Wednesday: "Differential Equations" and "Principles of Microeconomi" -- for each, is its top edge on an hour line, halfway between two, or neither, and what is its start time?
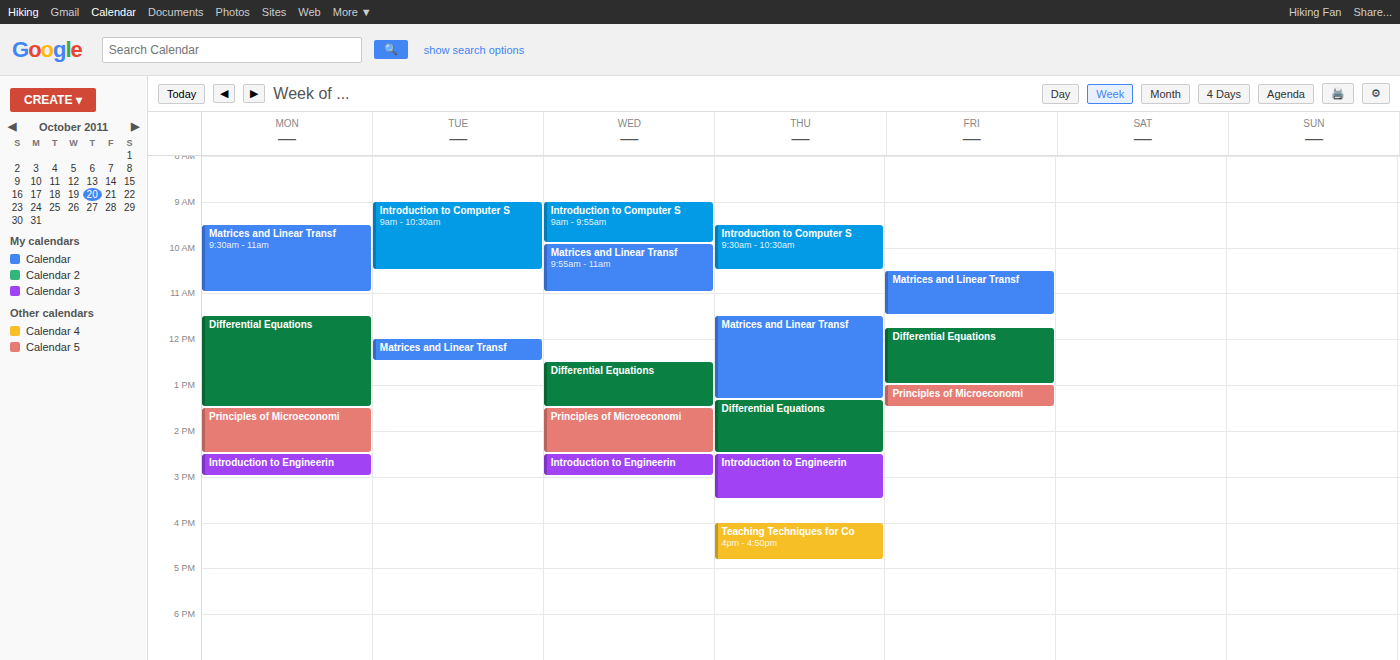
"Differential Equations": 12:30, halfway between the 12:00 and 13:00 lines. "Principles of Microeconomi": 13:30, halfway between the 13:00 and 14:00 lines.